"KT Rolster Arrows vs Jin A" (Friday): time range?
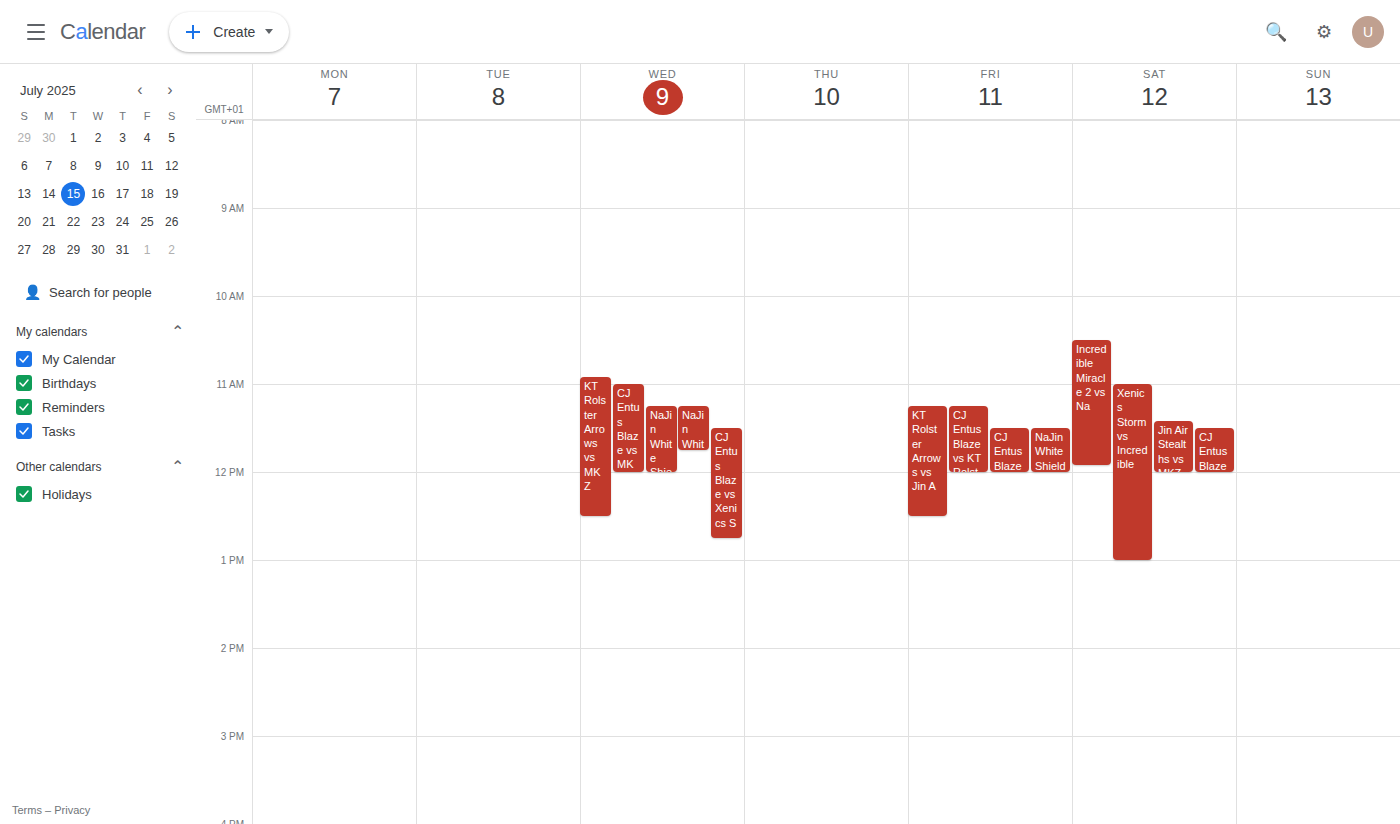
11:15 AM to 12:30 PM